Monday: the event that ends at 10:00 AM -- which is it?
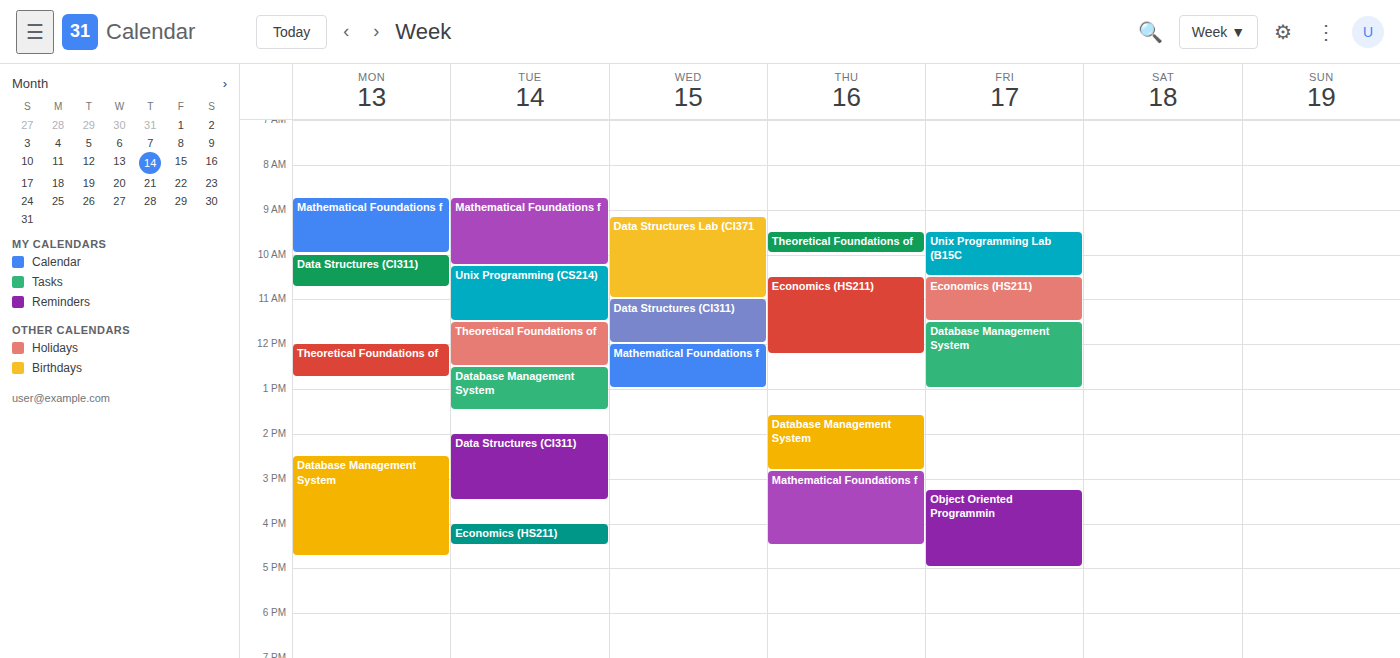
"Mathematical Foundations f"